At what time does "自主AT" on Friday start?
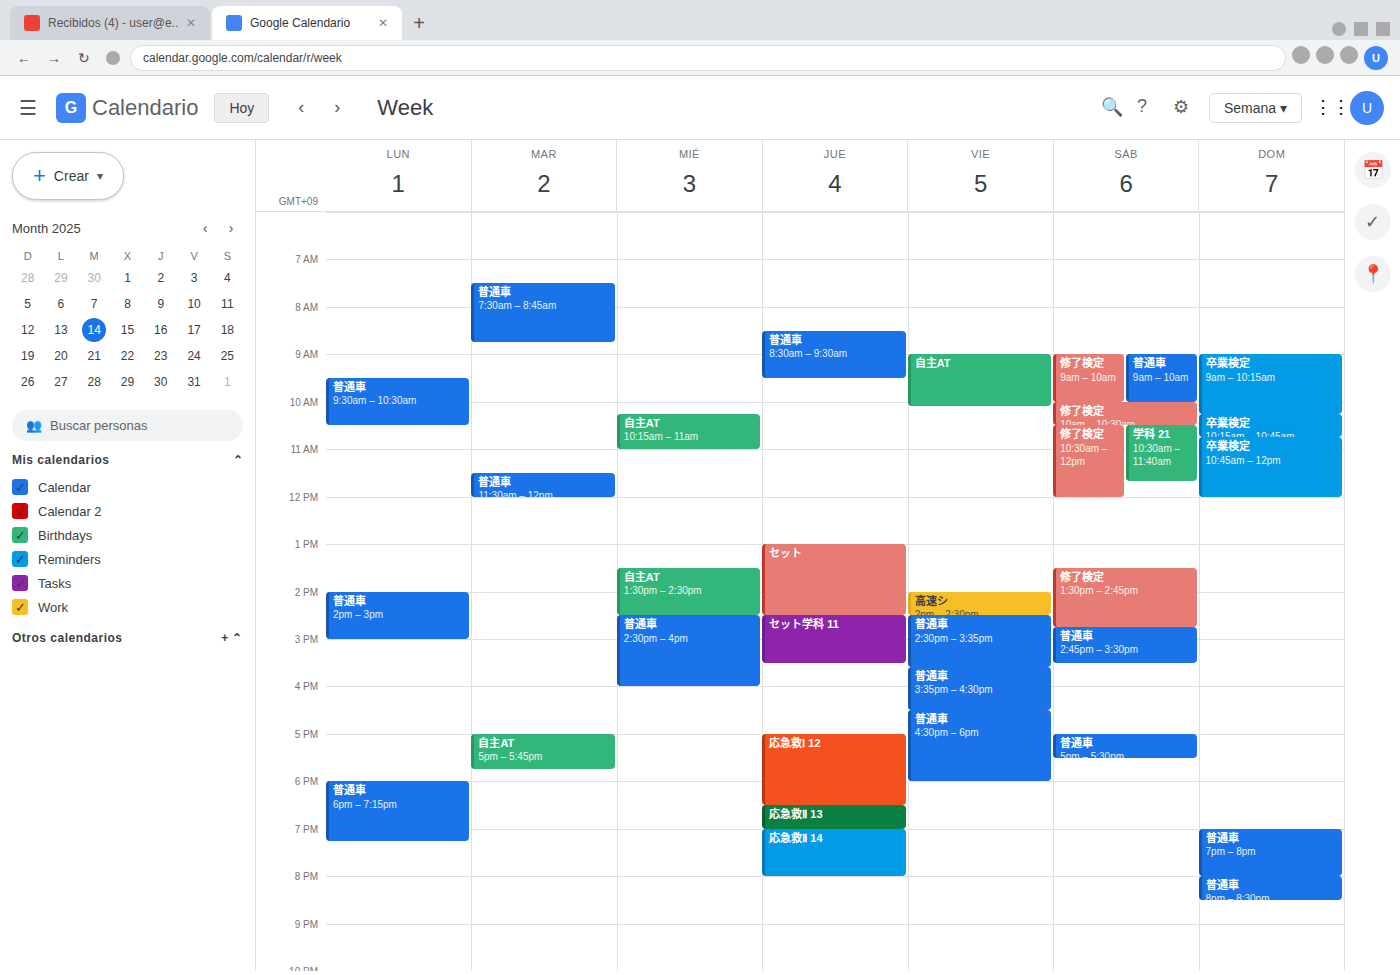
9:00 AM